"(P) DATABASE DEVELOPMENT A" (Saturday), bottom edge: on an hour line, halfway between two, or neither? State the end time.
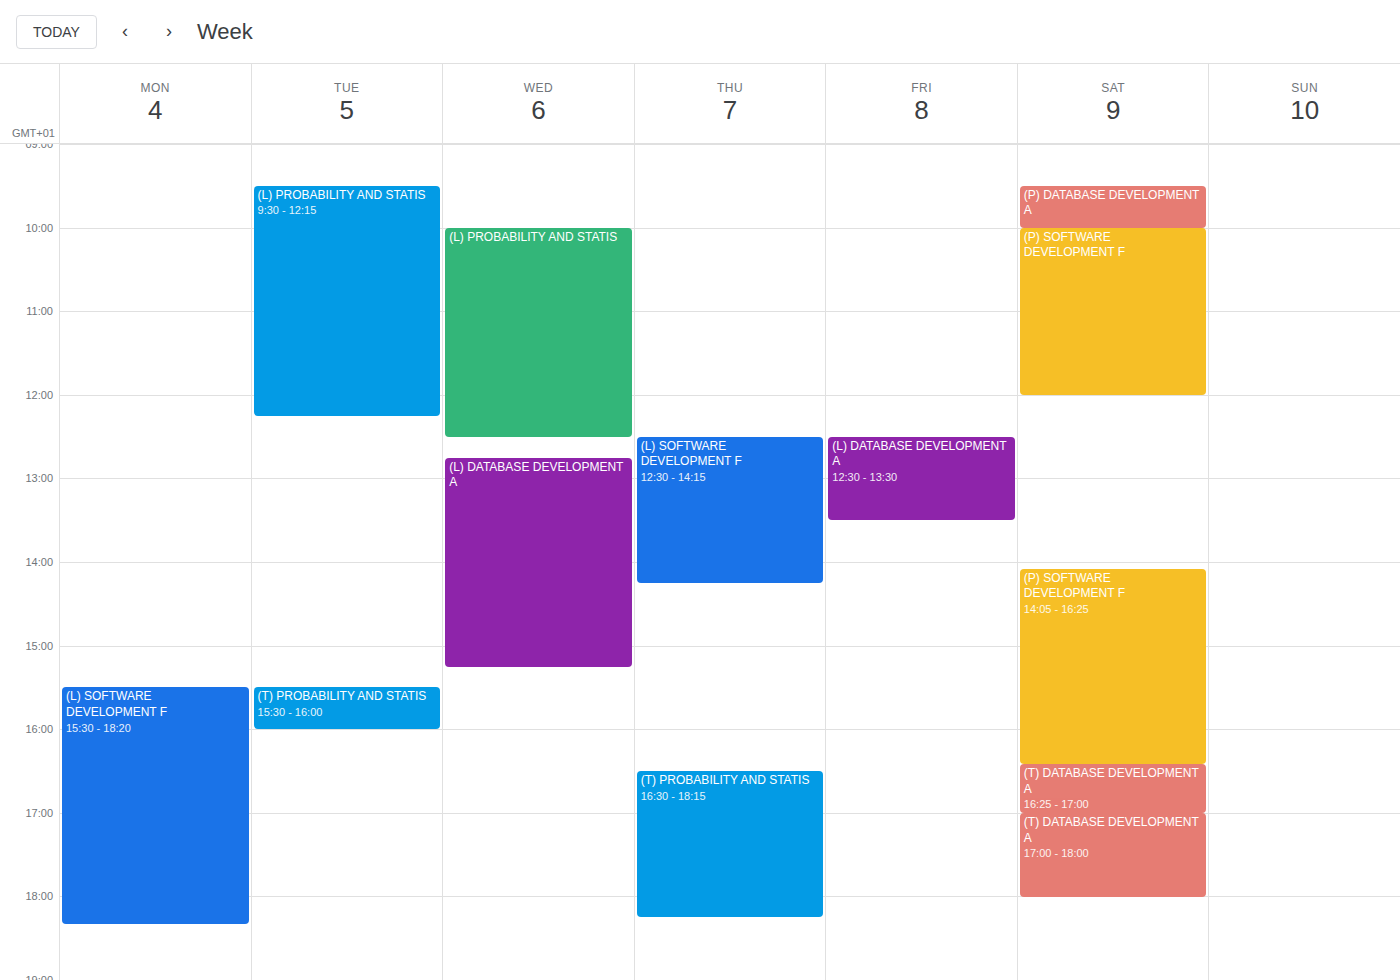
10:00 AM -- exactly on the 10 AM line.